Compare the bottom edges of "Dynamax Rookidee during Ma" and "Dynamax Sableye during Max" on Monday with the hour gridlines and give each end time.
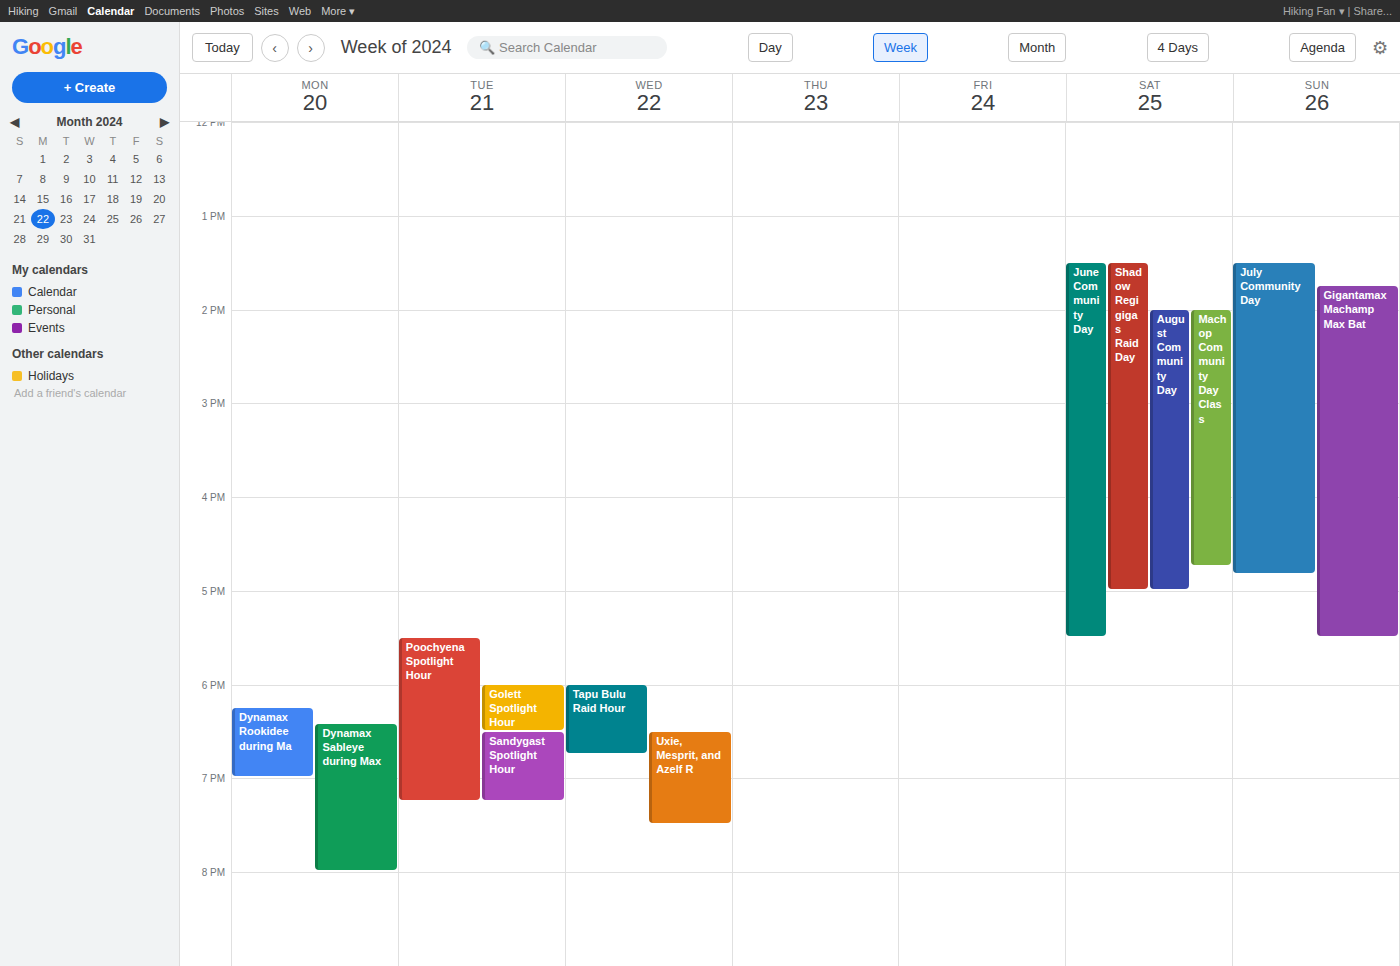
"Dynamax Rookidee during Ma": 7:00 PM, exactly on the 7 PM line. "Dynamax Sableye during Max": 8:00 PM, exactly on the 8 PM line.